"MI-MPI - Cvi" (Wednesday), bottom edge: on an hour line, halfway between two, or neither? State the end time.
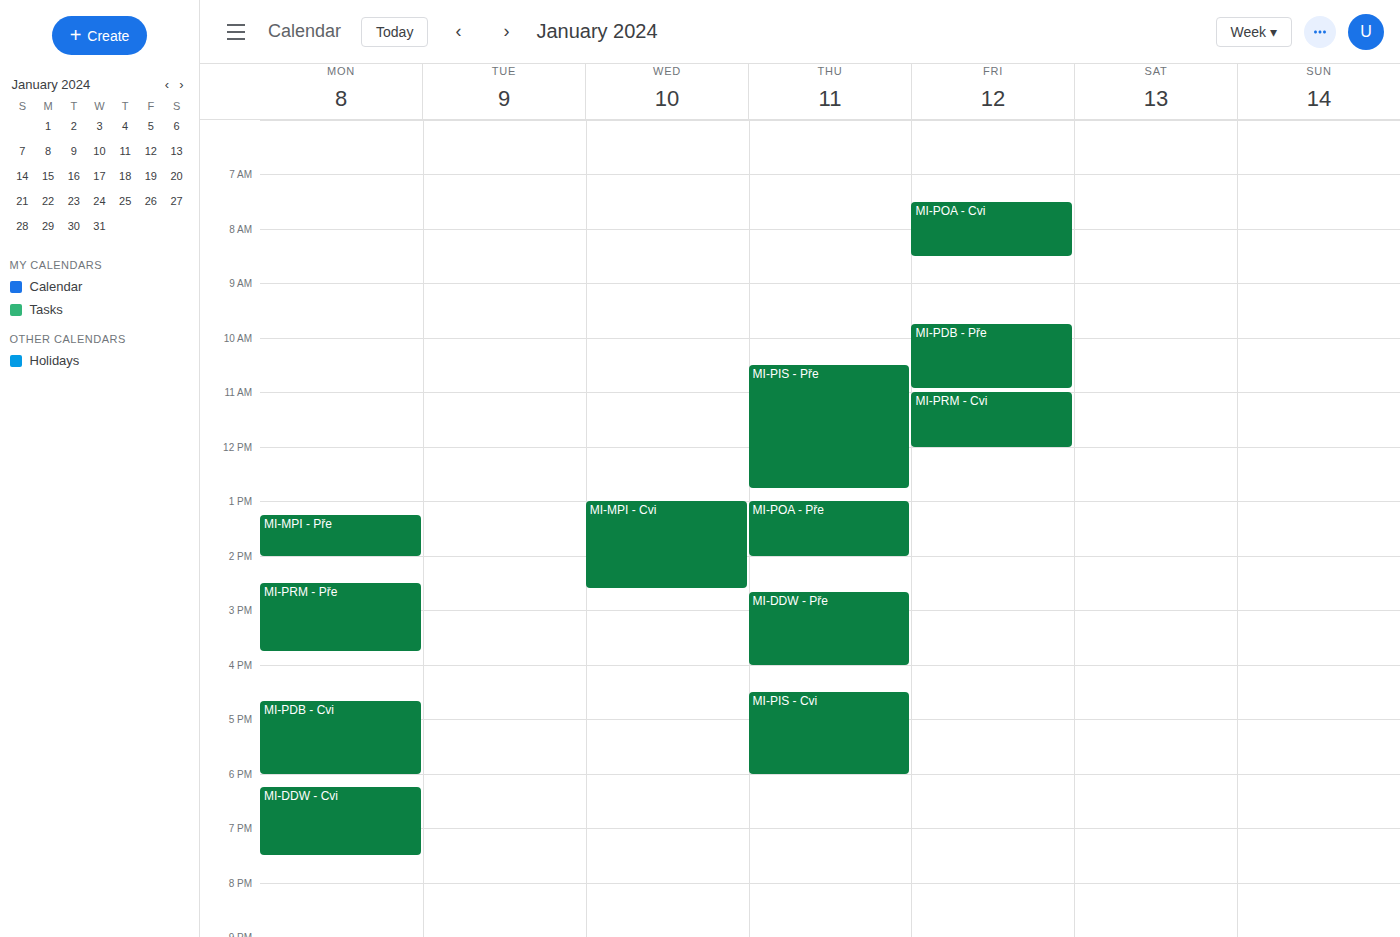
2:35 PM -- neither: 35 minutes below the 2 PM line and 25 minutes above the 3 PM line.